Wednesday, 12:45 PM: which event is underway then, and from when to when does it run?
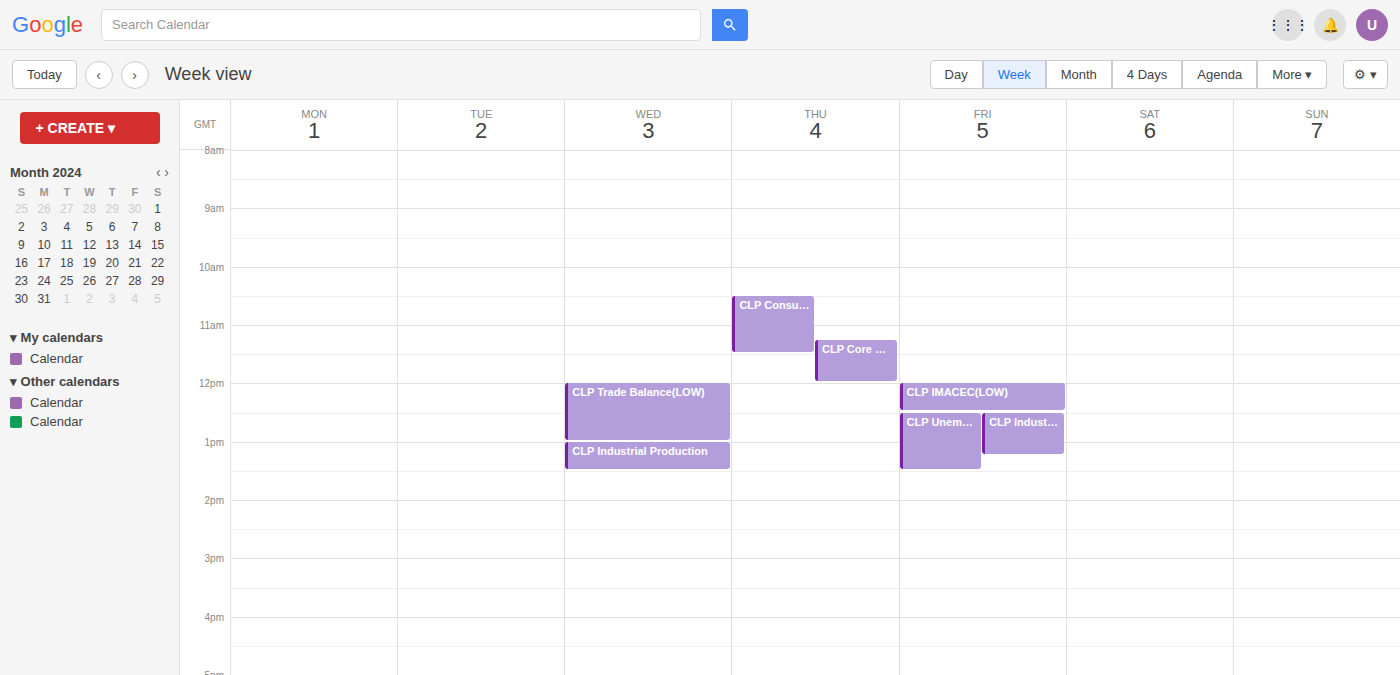
"CLP Trade Balance(LOW)", 12:00 PM to 1:00 PM